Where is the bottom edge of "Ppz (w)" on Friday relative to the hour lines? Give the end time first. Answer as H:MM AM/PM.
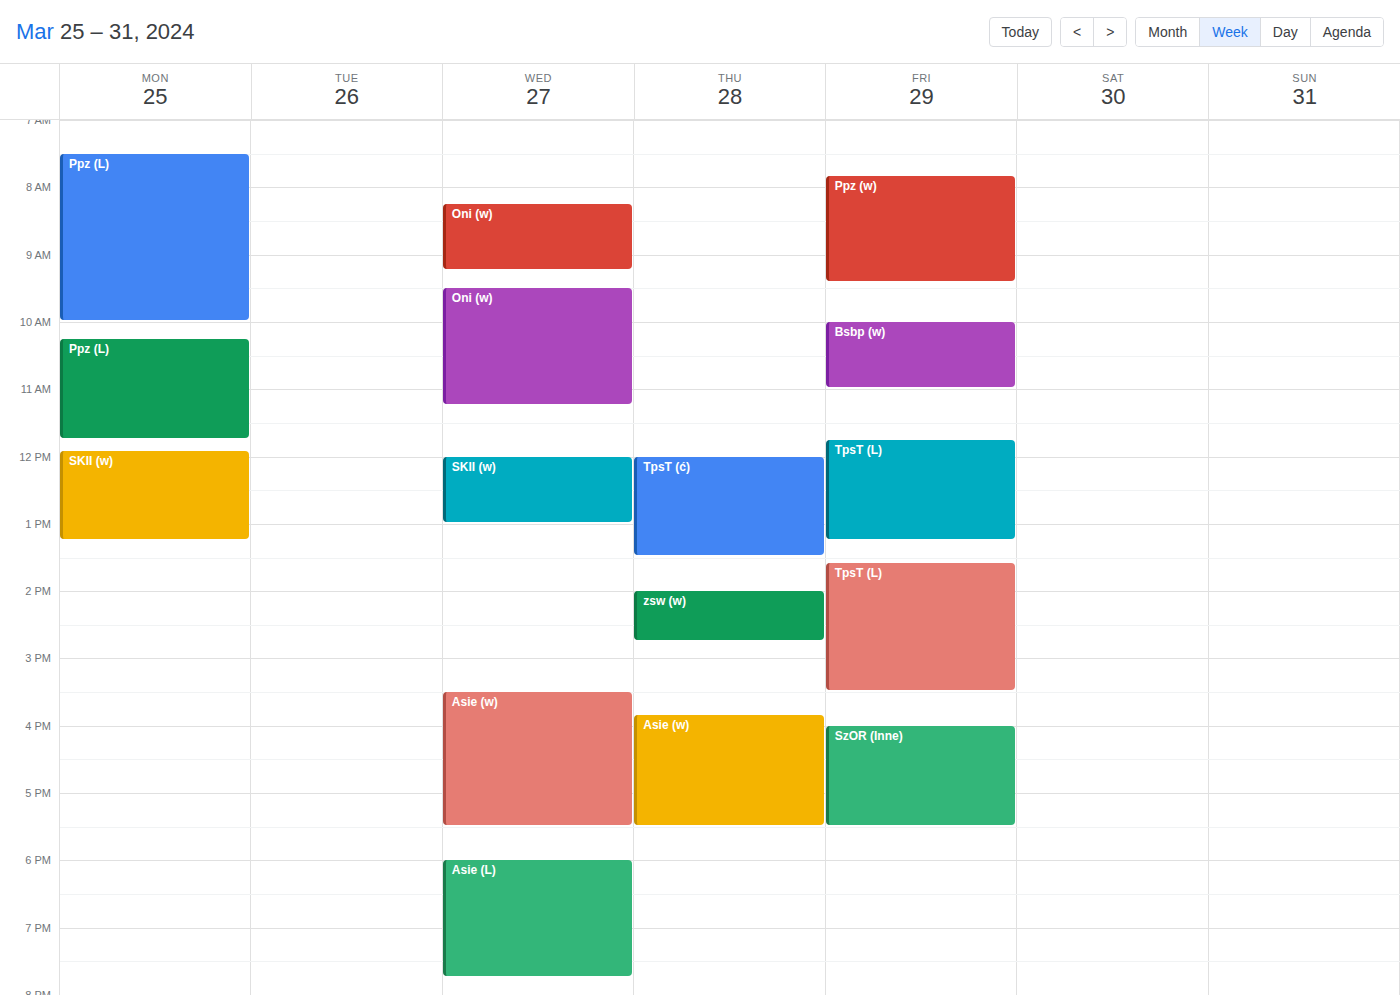
9:25 AM -- neither: 25 minutes below the 9 AM line and 35 minutes above the 10 AM line.